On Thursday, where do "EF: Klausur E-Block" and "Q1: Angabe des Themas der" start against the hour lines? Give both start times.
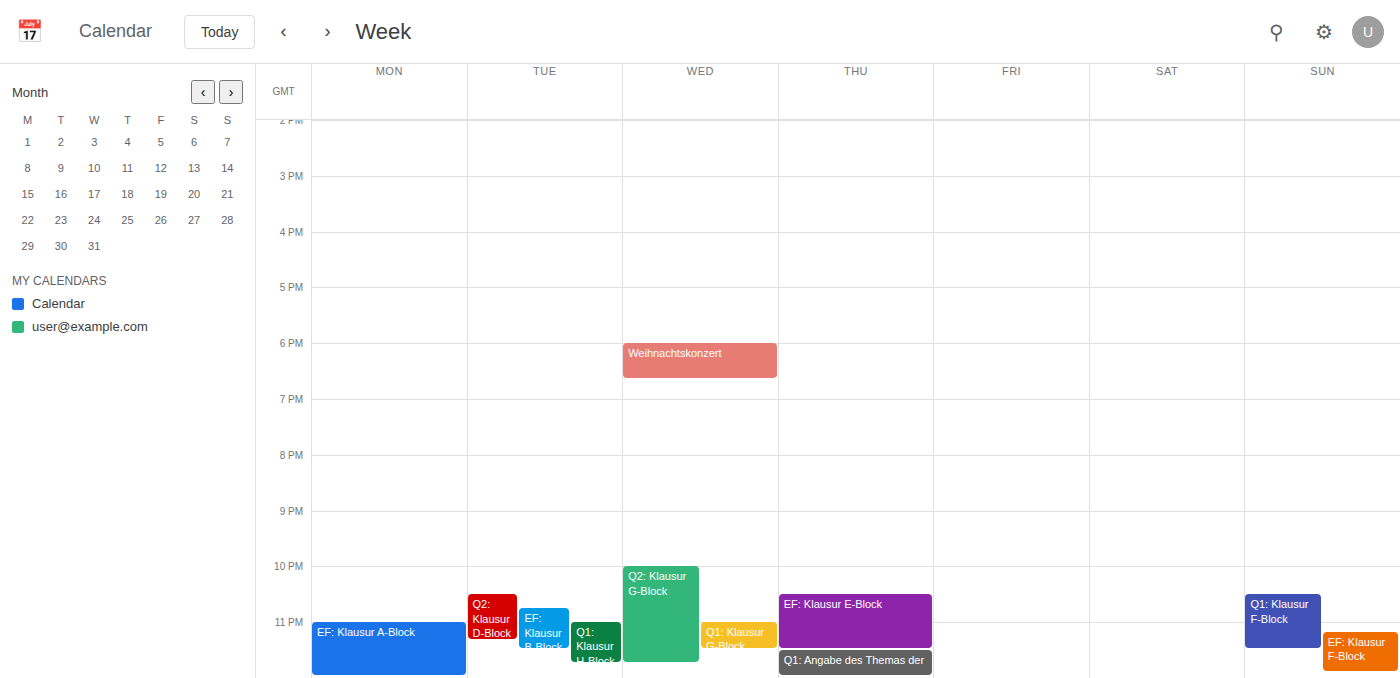
"EF: Klausur E-Block": 10:30 PM, halfway between the 10 PM and 11 PM lines. "Q1: Angabe des Themas der": 11:30 PM, halfway between the 11 PM and 12 AM lines.